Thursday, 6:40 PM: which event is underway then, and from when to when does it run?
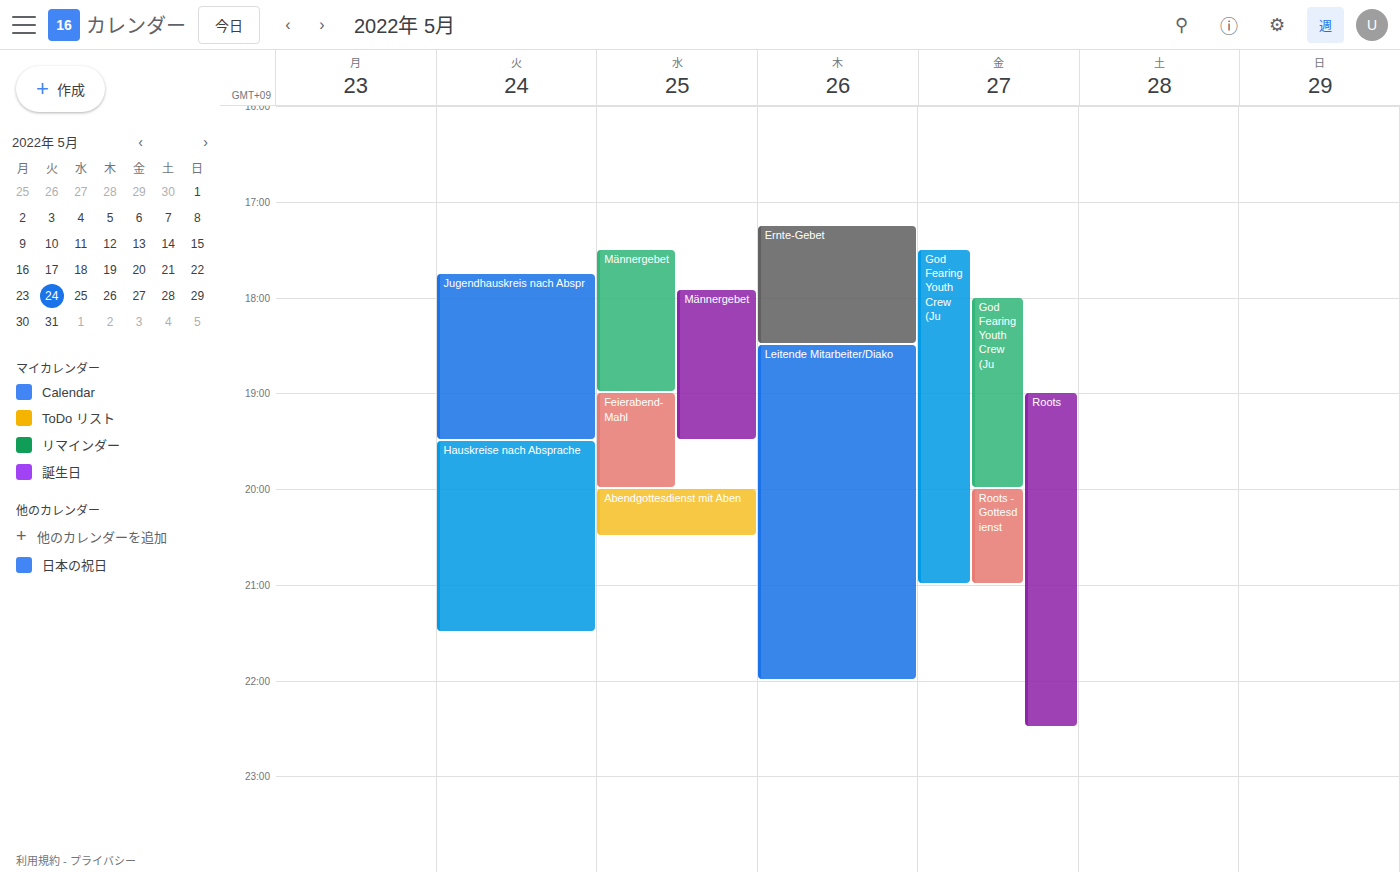
"Leitende Mitarbeiter/Diako", 6:30 PM to 10:00 PM